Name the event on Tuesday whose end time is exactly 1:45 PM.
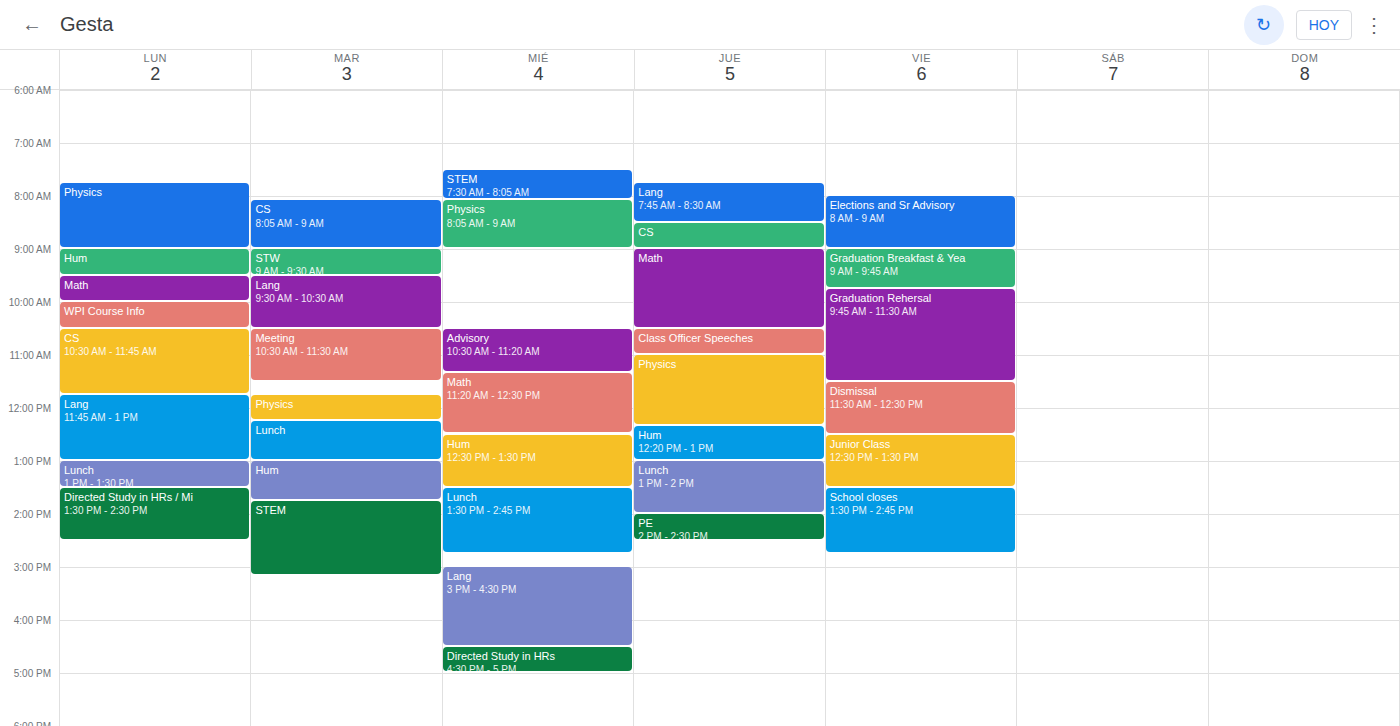
"Hum"